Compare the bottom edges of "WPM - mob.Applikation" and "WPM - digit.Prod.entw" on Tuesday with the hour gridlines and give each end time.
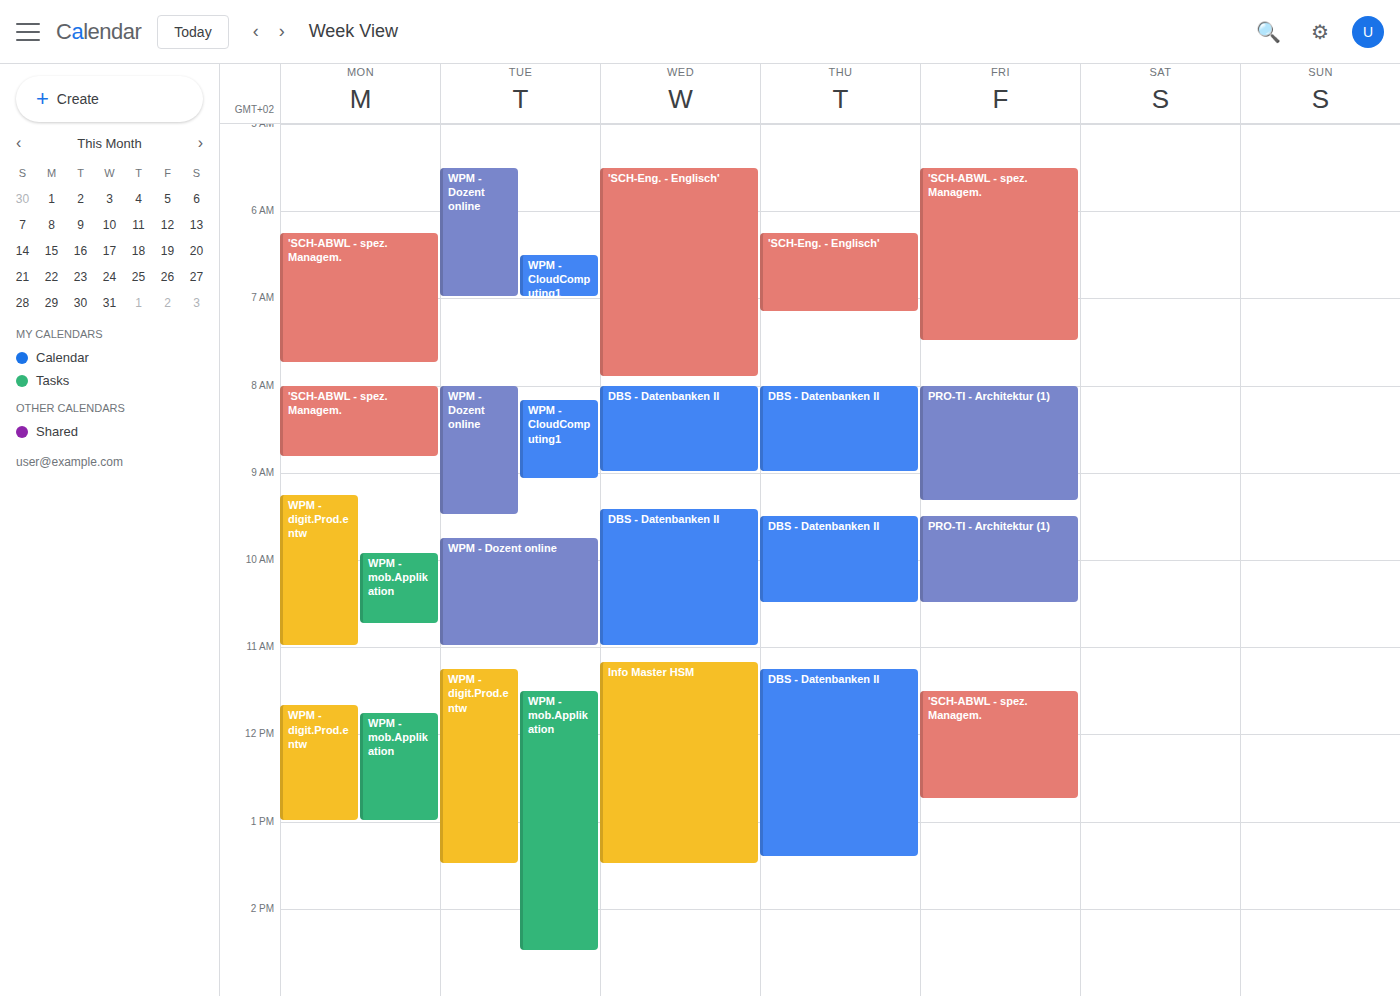
"WPM - mob.Applikation": 14:30, halfway between the 14:00 and 15:00 lines. "WPM - digit.Prod.entw": 13:30, halfway between the 13:00 and 14:00 lines.